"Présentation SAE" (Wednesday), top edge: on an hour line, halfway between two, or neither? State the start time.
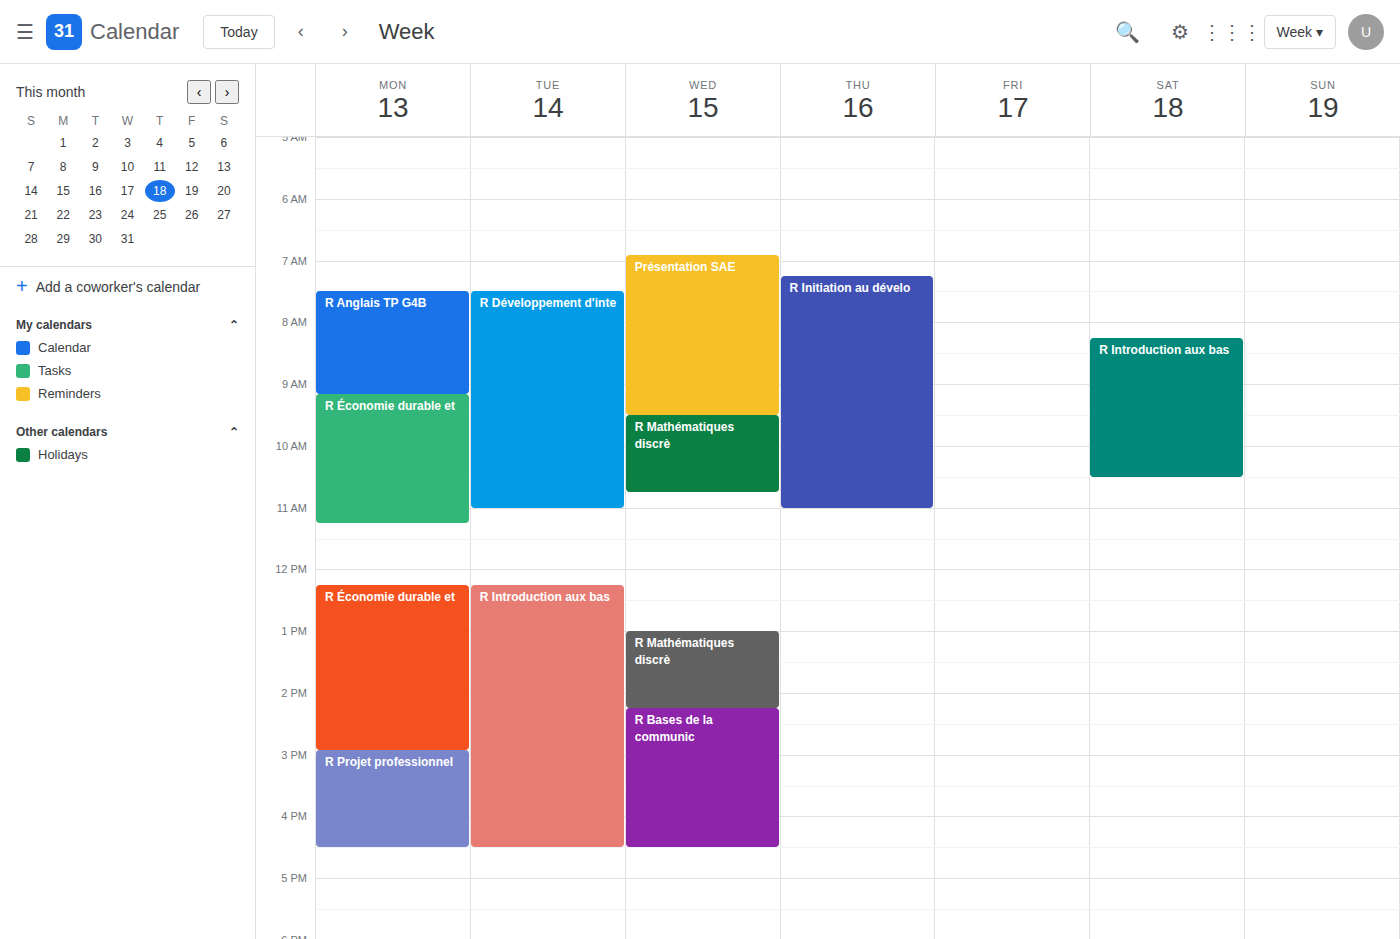
6:55 AM -- neither: 55 minutes below the 6 AM line and 5 minutes above the 7 AM line.